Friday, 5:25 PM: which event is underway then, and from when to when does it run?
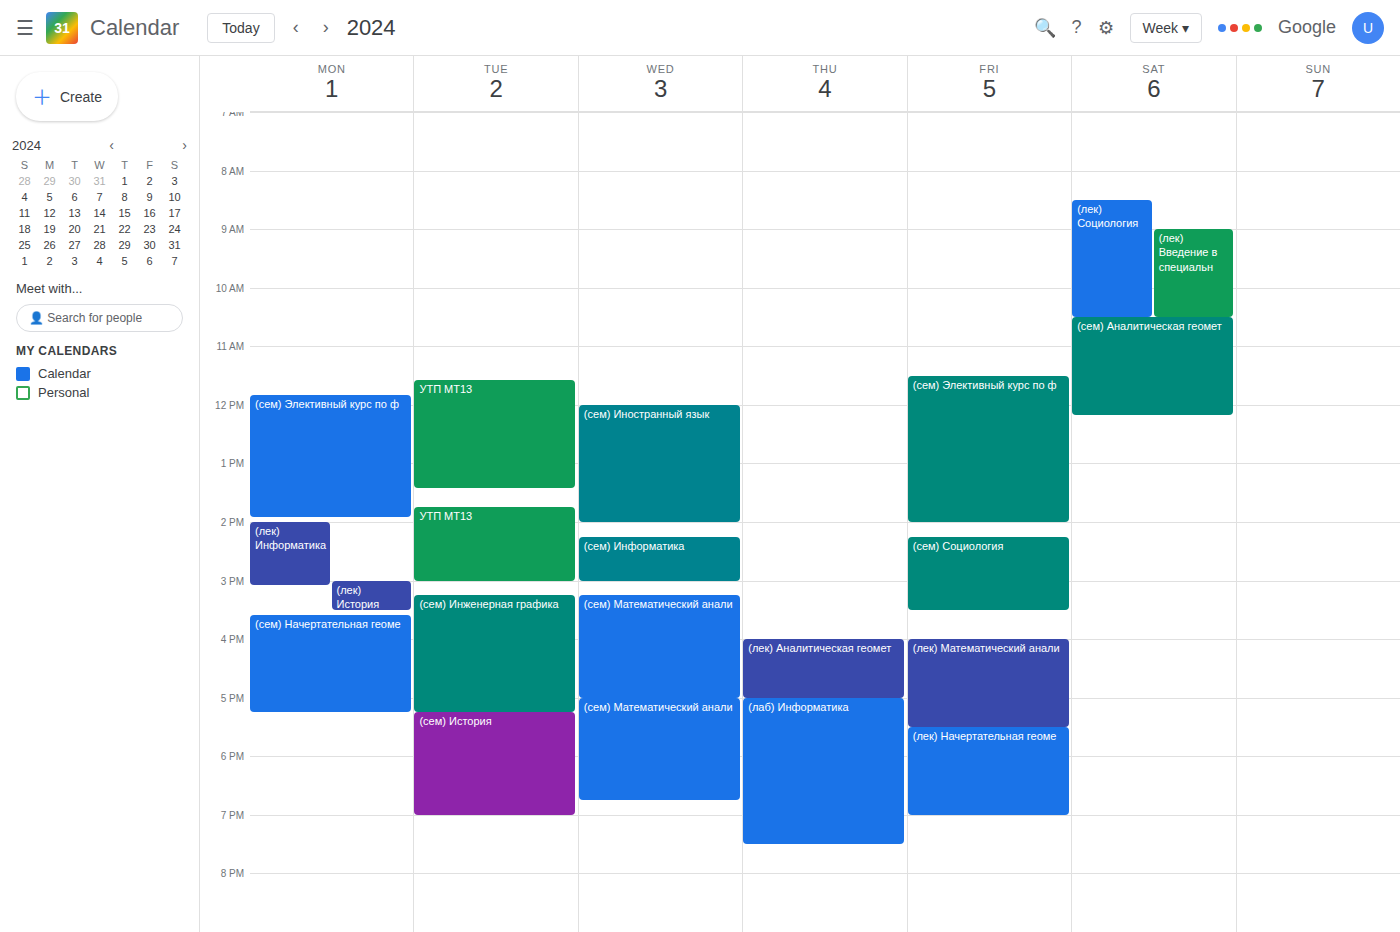
"(лек) Математический анали", 4:00 PM to 5:30 PM